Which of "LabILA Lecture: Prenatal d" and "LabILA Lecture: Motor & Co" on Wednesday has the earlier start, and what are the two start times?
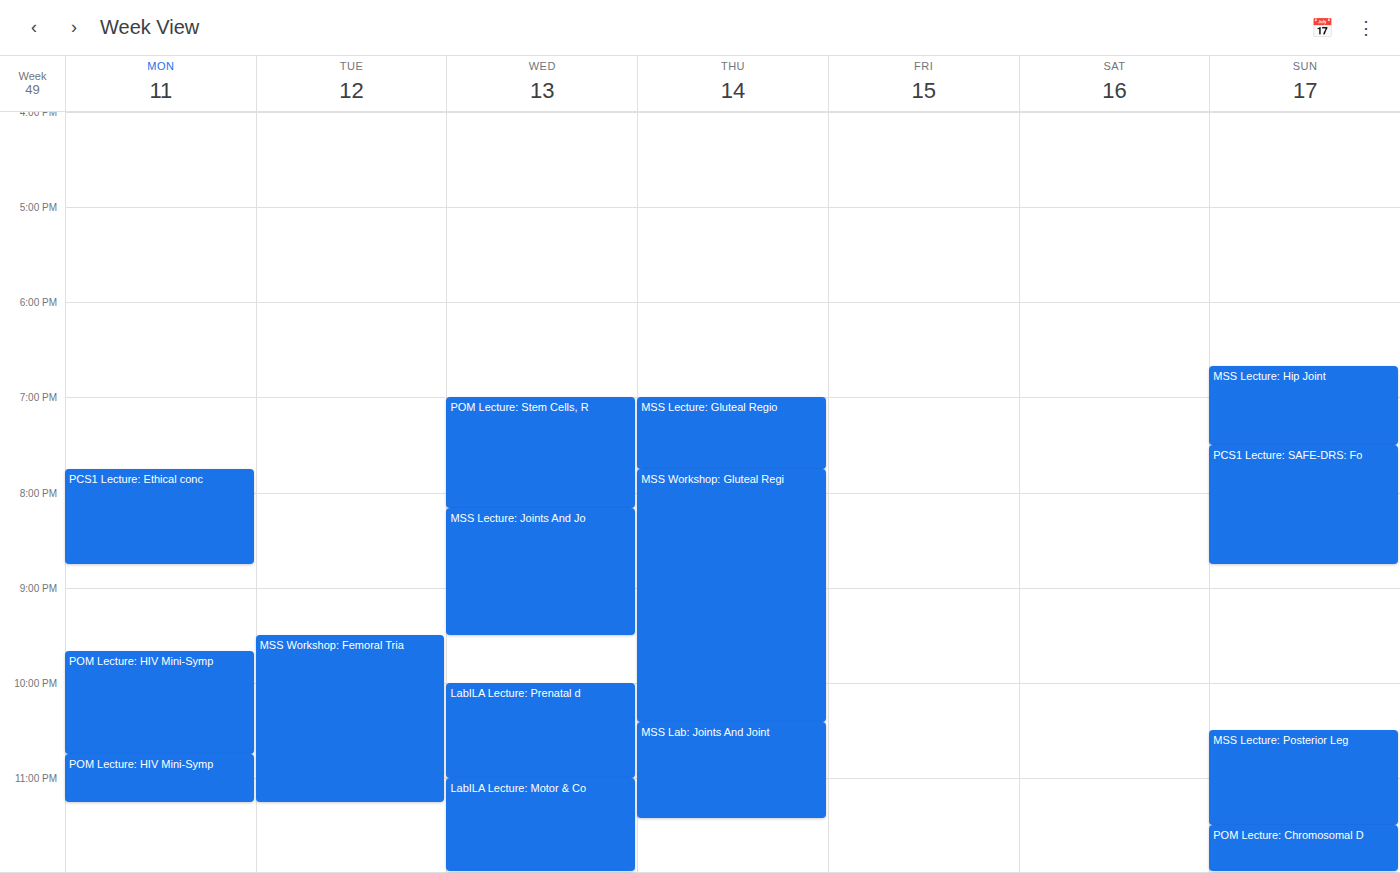
"LabILA Lecture: Prenatal d" 10:00 PM; "LabILA Lecture: Motor & Co" 11:00 PM.